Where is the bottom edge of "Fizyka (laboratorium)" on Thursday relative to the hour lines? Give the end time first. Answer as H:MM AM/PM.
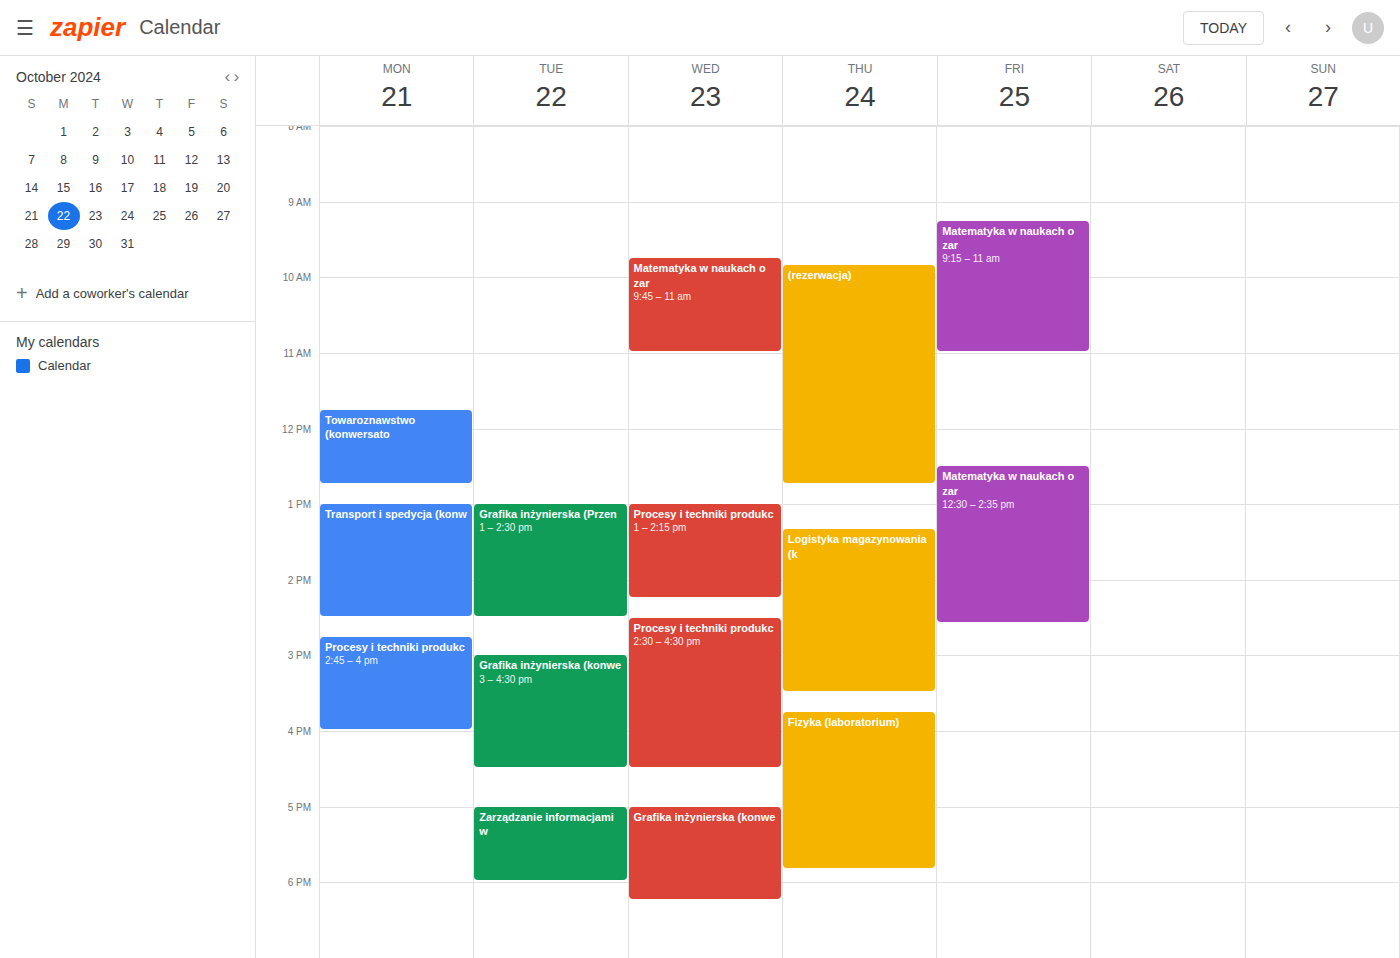
5:50 PM -- neither: 50 minutes below the 5 PM line and 10 minutes above the 6 PM line.